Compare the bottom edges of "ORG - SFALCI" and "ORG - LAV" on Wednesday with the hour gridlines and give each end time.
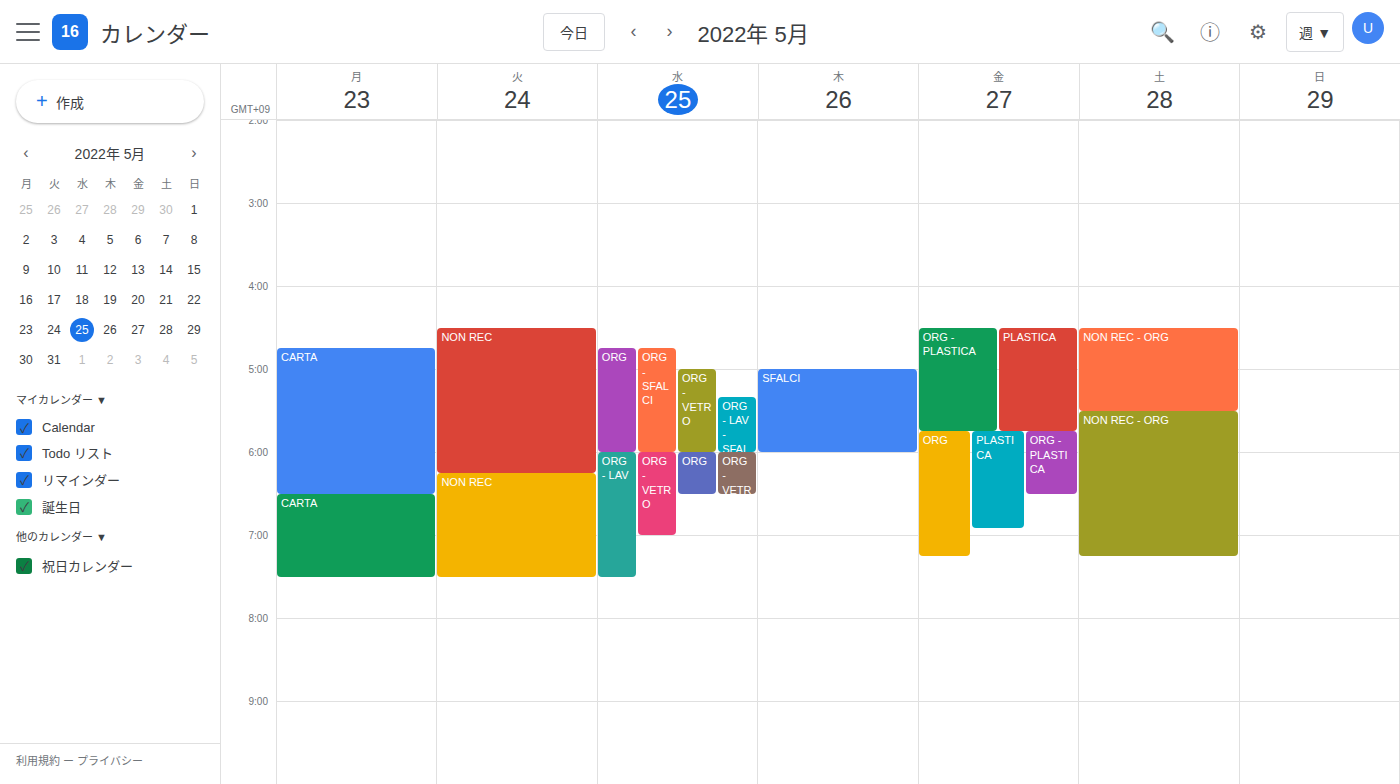
"ORG - SFALCI": 06:00, exactly on the 06:00 line. "ORG - LAV": 07:30, halfway between the 07:00 and 08:00 lines.